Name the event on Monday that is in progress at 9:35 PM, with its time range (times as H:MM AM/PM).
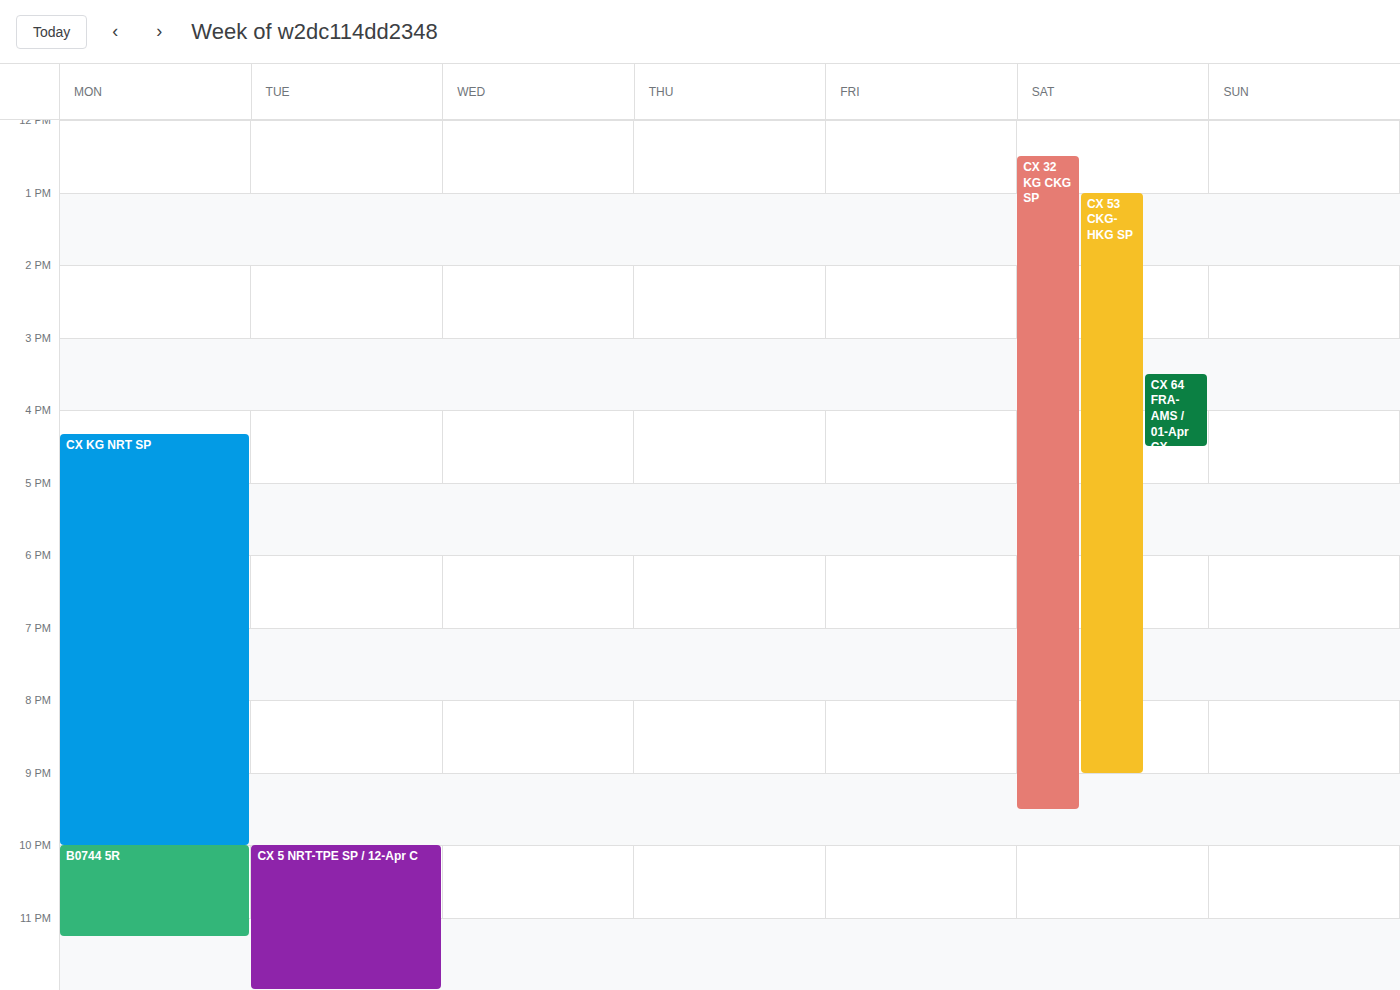
"CX KG NRT SP", 4:20 PM to 10:00 PM